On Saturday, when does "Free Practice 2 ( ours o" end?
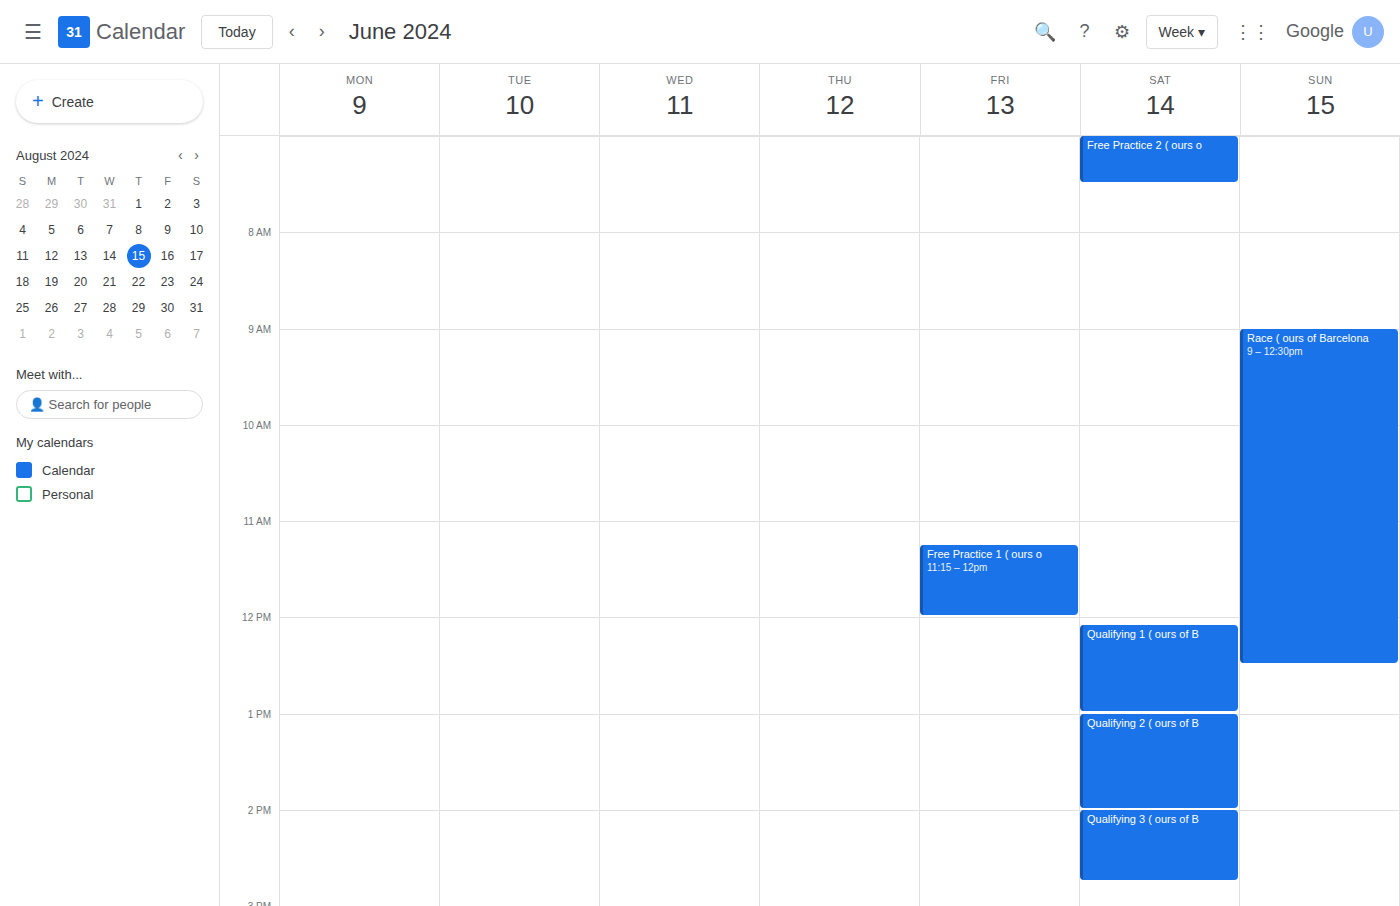
7:30 AM